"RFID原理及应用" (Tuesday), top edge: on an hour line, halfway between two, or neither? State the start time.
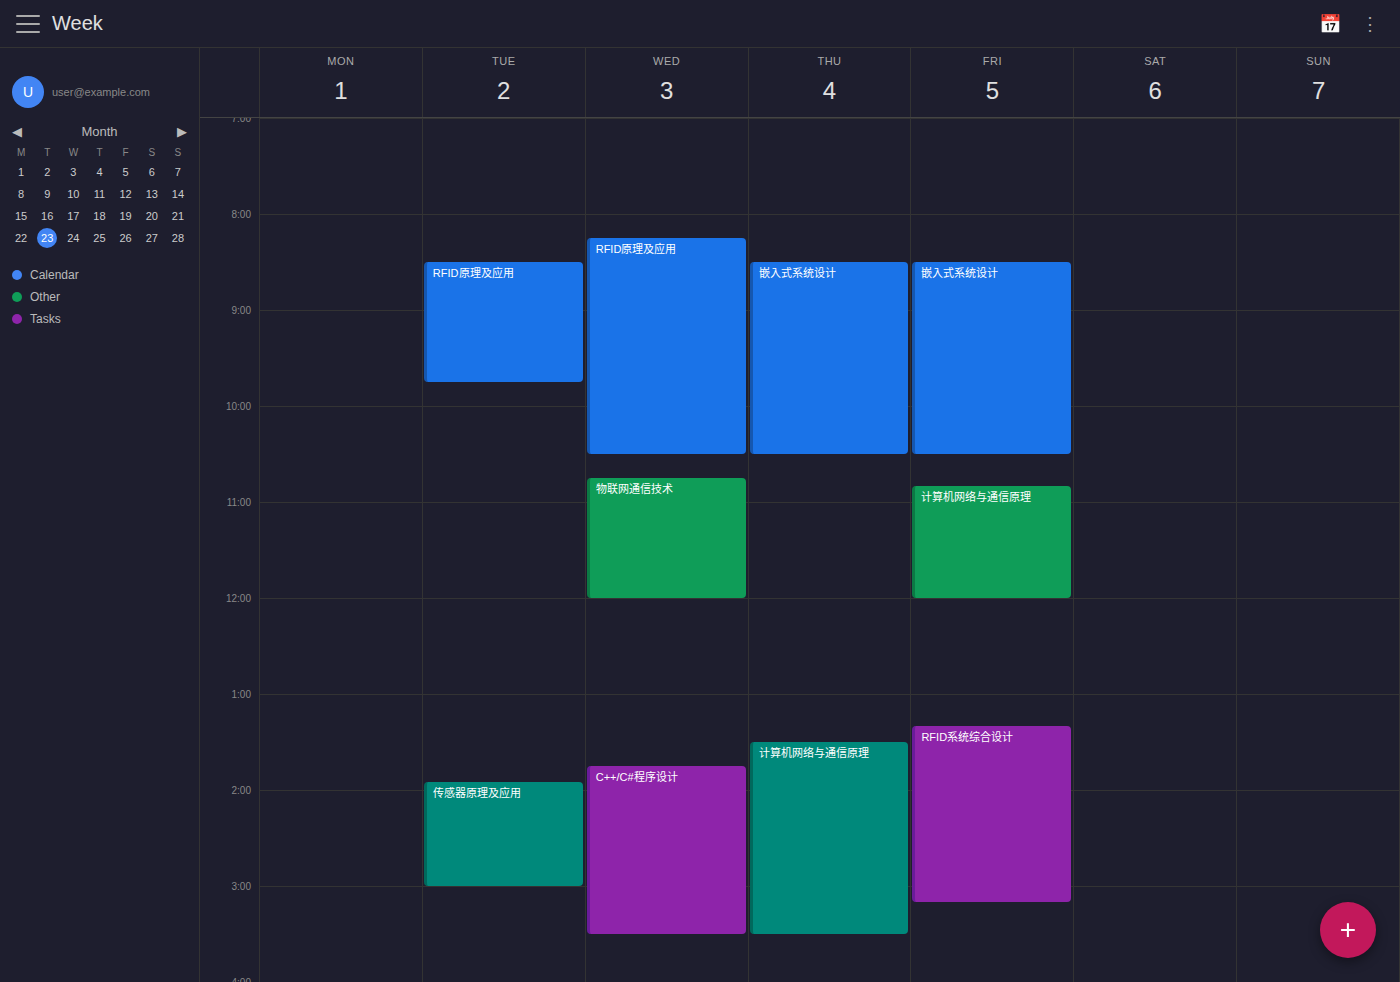
8:30 AM -- halfway between the 8 AM and 9 AM lines.